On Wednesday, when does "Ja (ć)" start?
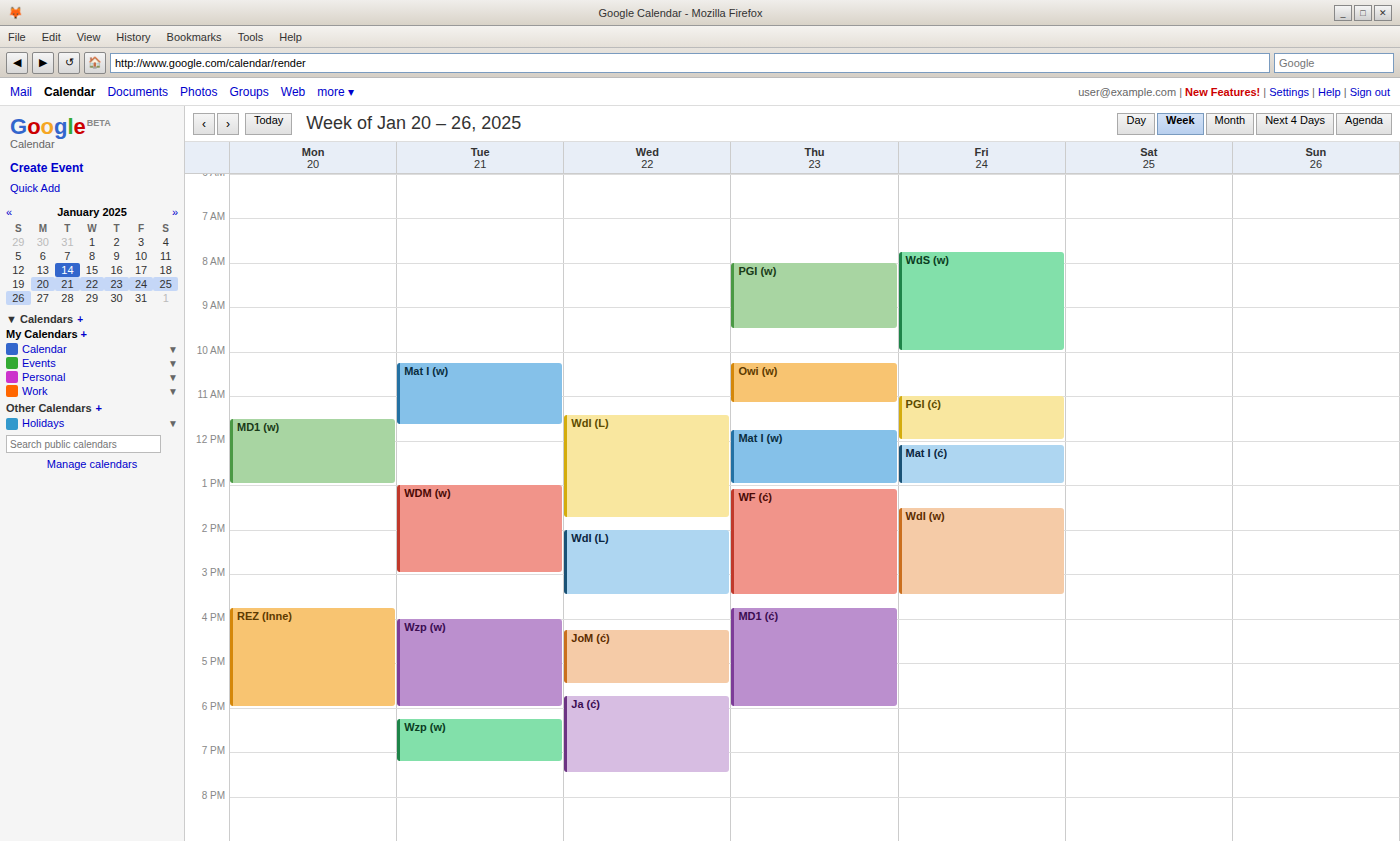
5:45 PM